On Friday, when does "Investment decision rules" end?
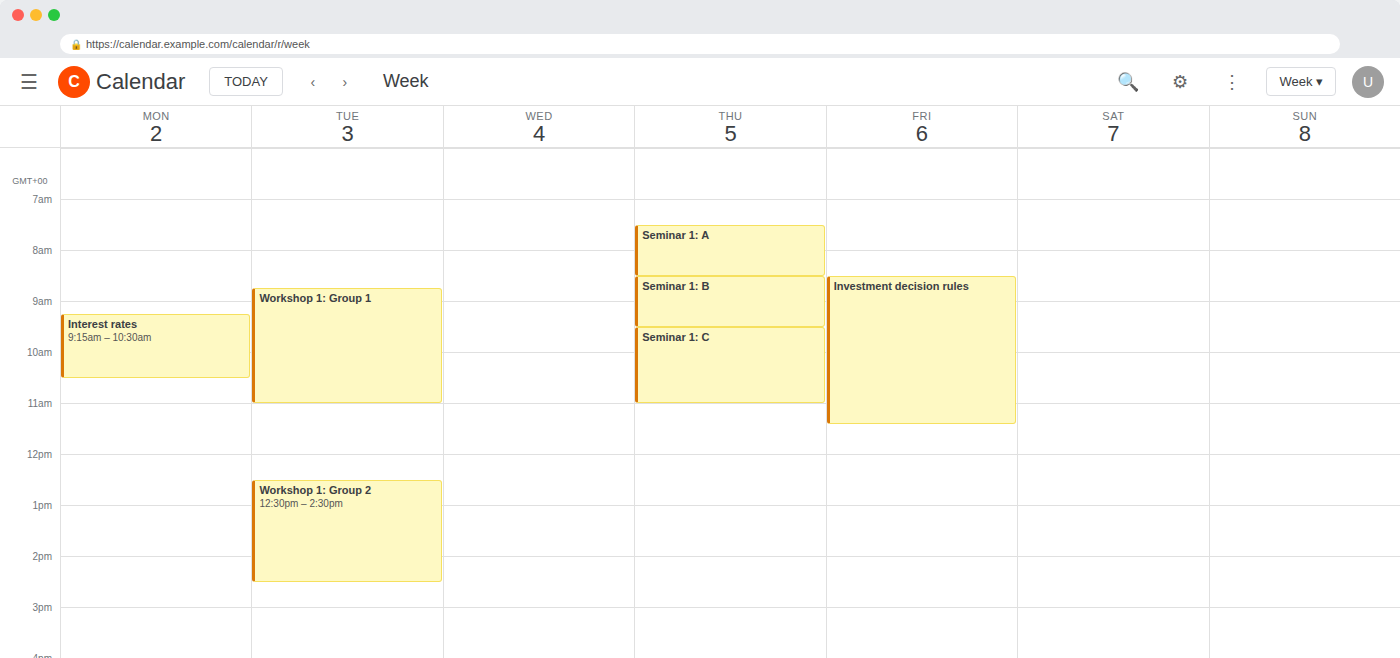
11:25 AM